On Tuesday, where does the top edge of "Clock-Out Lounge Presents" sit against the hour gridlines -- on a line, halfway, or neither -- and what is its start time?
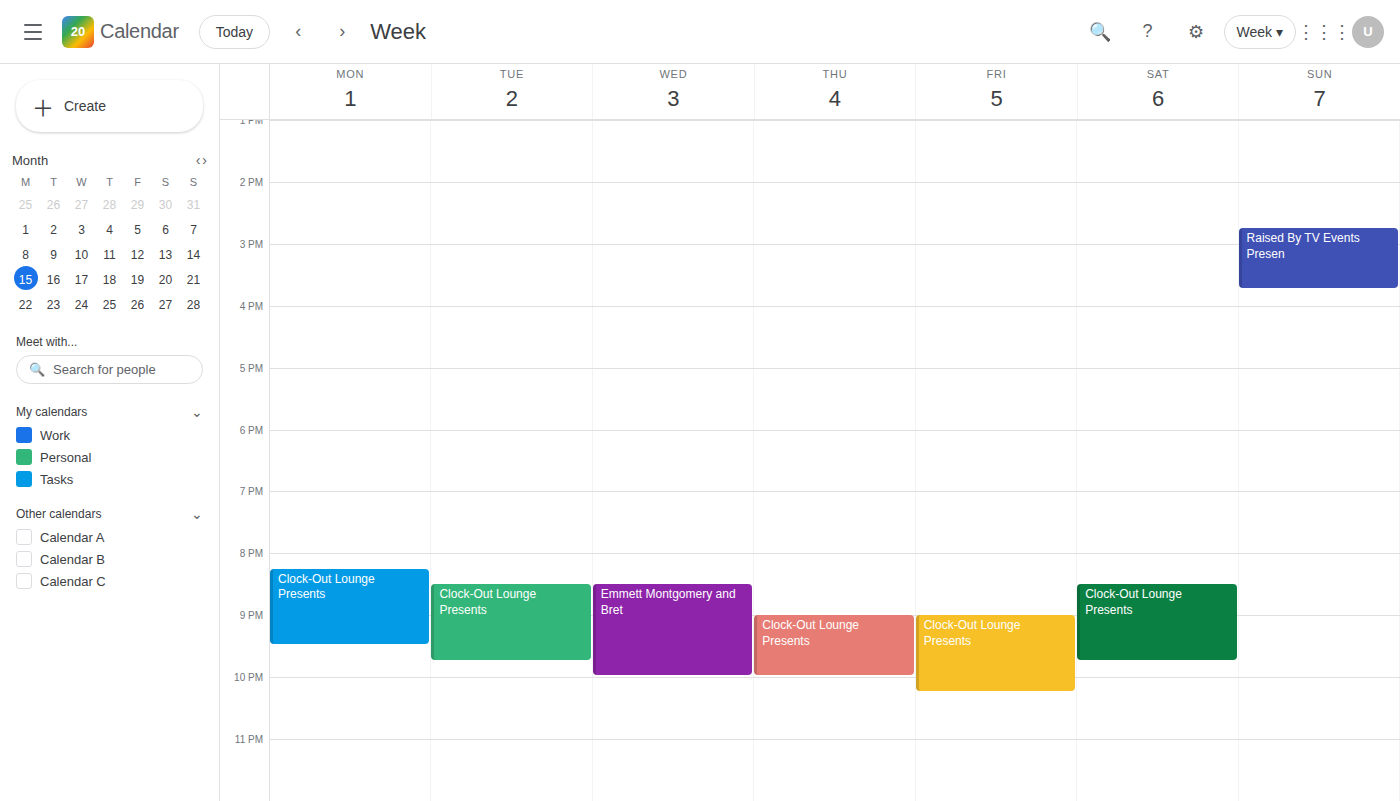
8:30 PM -- halfway between the 8 PM and 9 PM lines.